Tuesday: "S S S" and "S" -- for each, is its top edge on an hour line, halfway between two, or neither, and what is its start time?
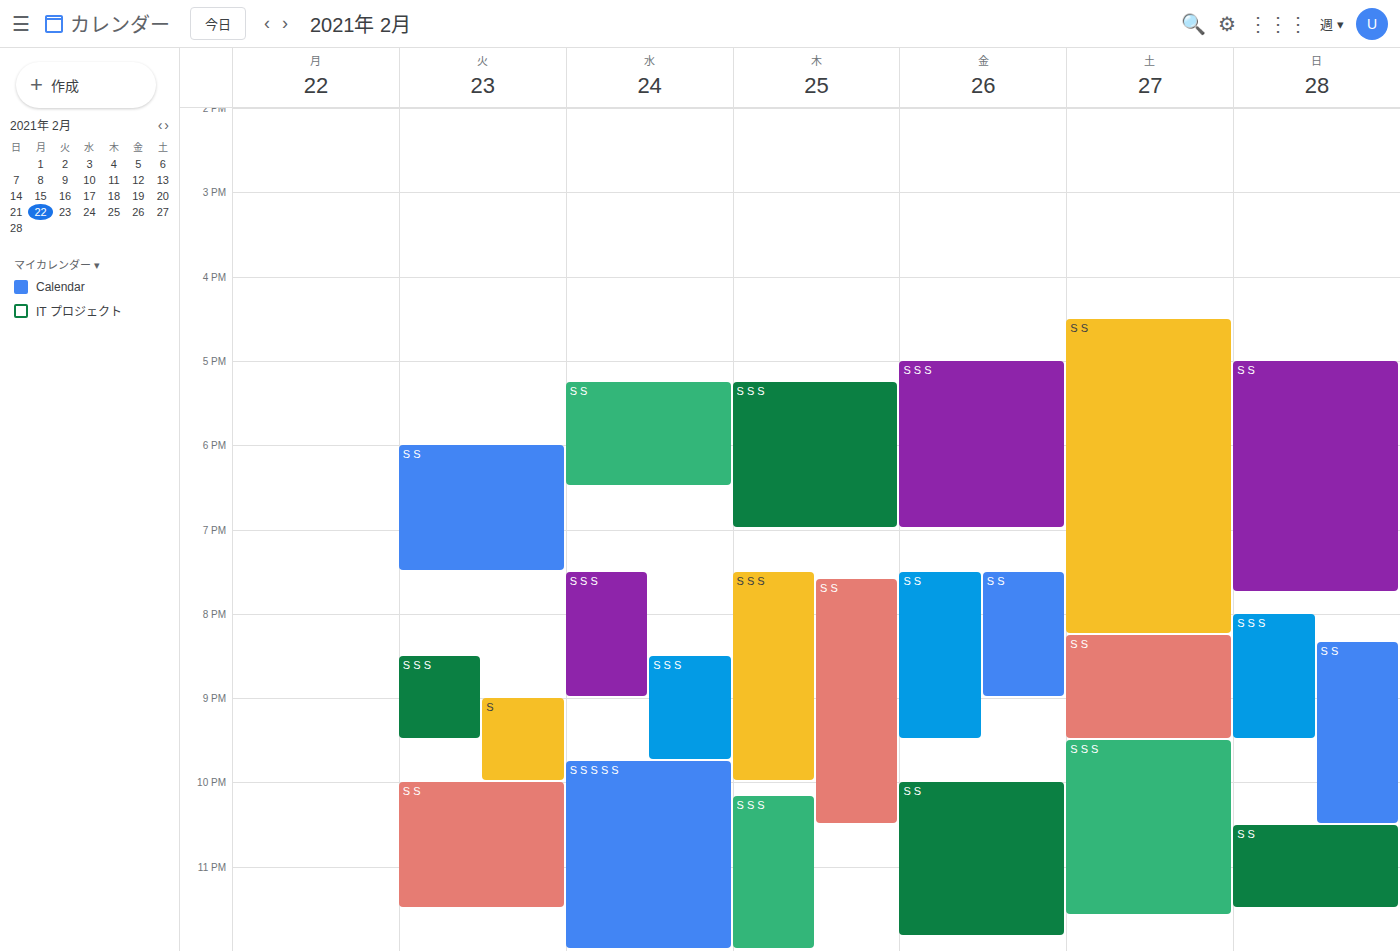
"S S S": 8:30 PM, halfway between the 8 PM and 9 PM lines. "S": 9:00 PM, exactly on the 9 PM line.